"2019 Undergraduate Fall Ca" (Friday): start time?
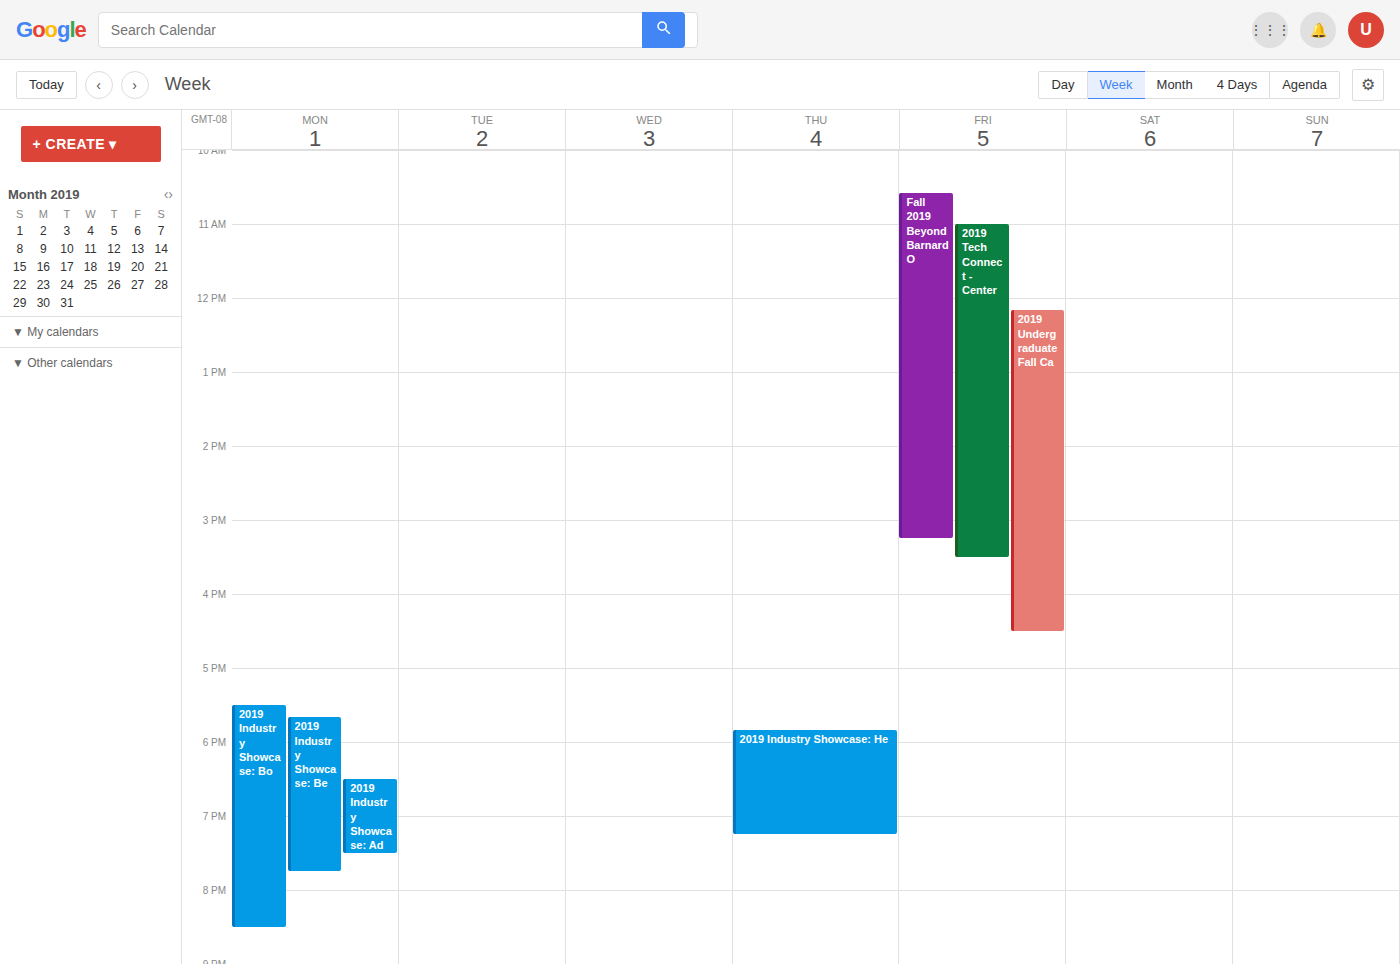
12:10